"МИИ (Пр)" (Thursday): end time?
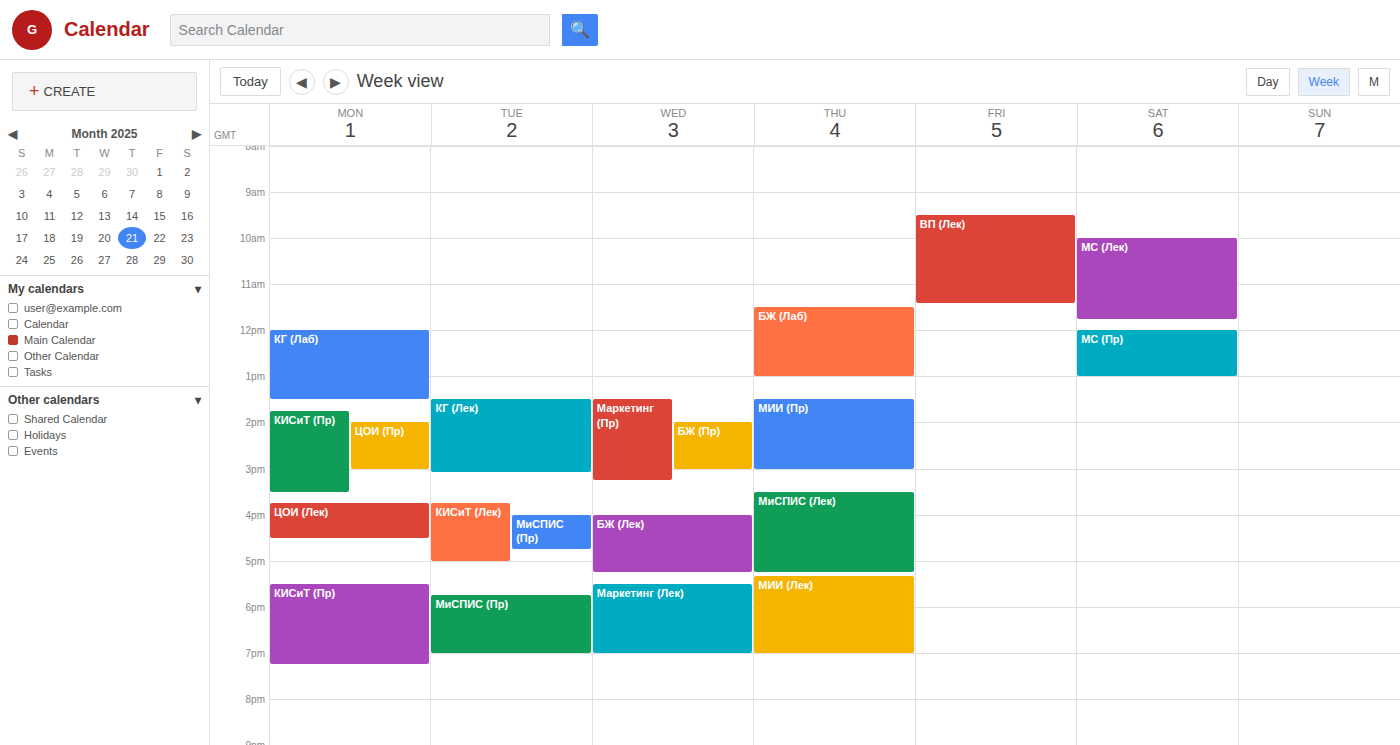
3:00 PM